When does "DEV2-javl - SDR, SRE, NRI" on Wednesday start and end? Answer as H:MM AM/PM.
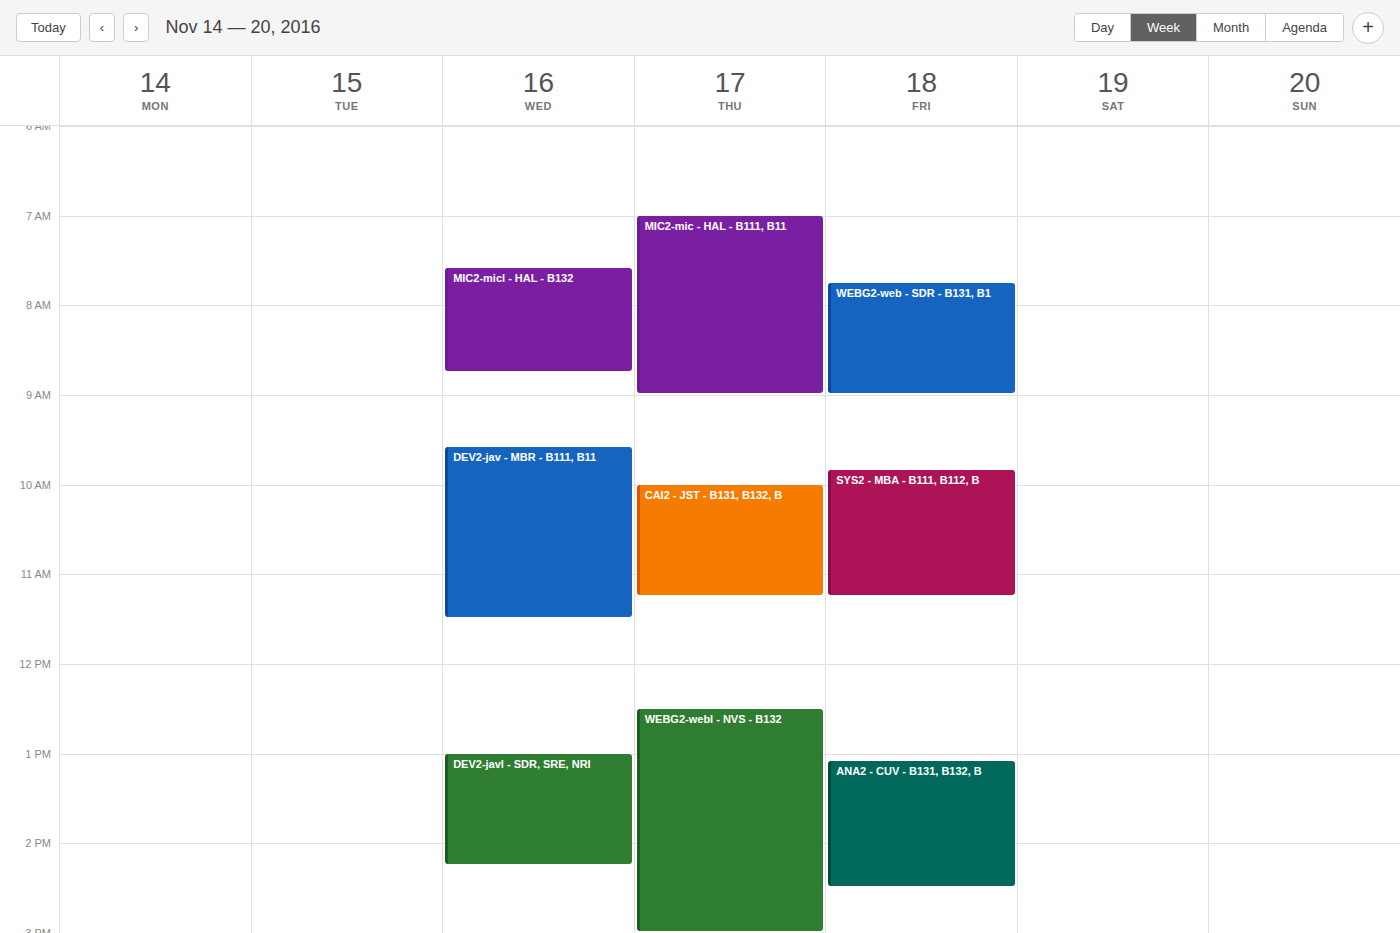
1:00 PM to 2:15 PM